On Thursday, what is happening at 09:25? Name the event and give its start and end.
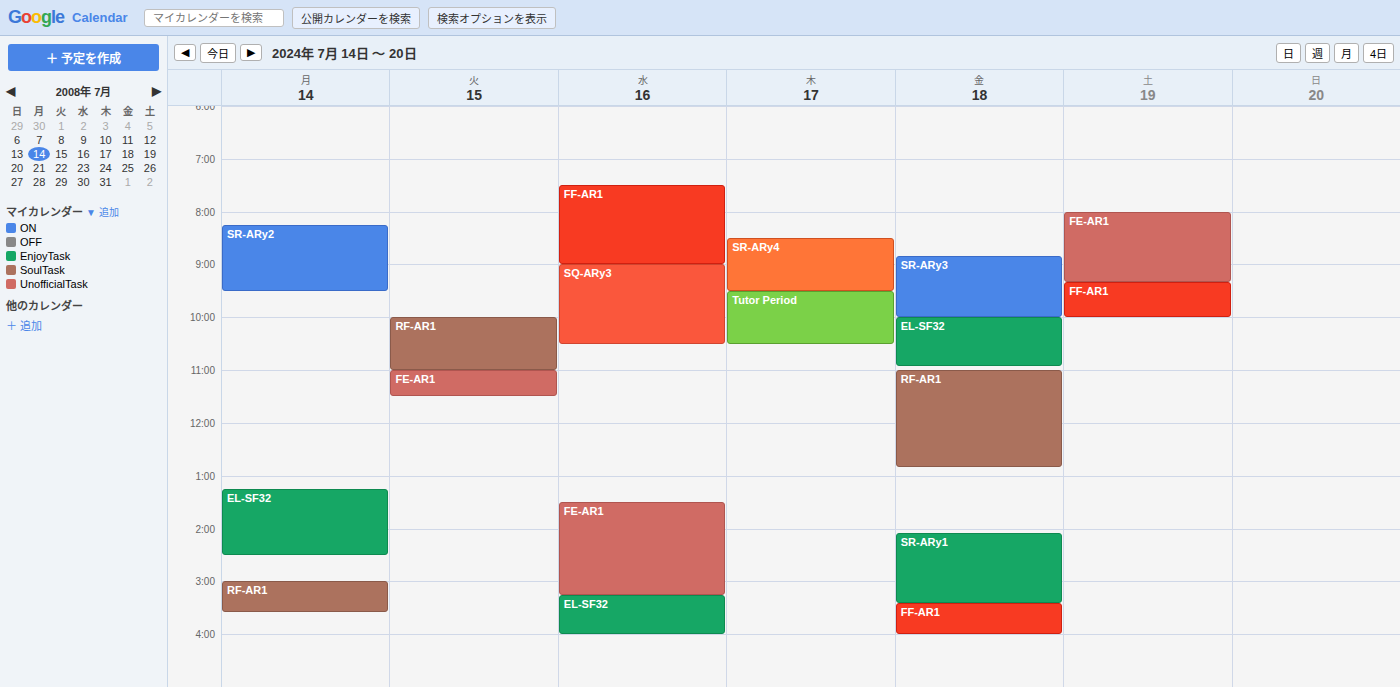
"SR-ARy4", 08:30 to 09:30